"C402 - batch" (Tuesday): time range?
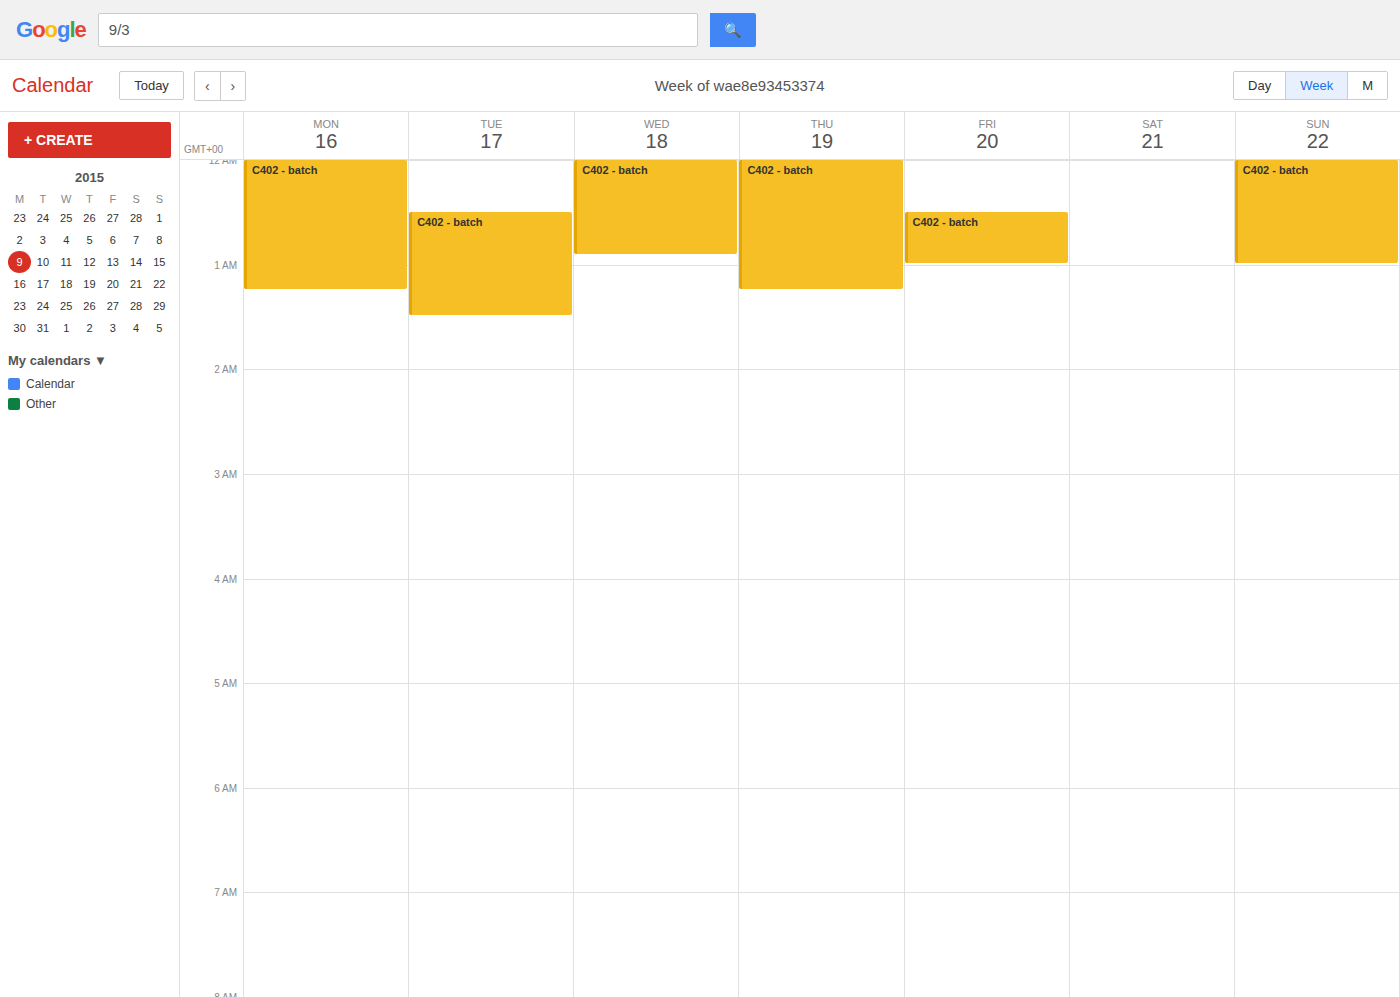
12:30 AM to 1:30 AM